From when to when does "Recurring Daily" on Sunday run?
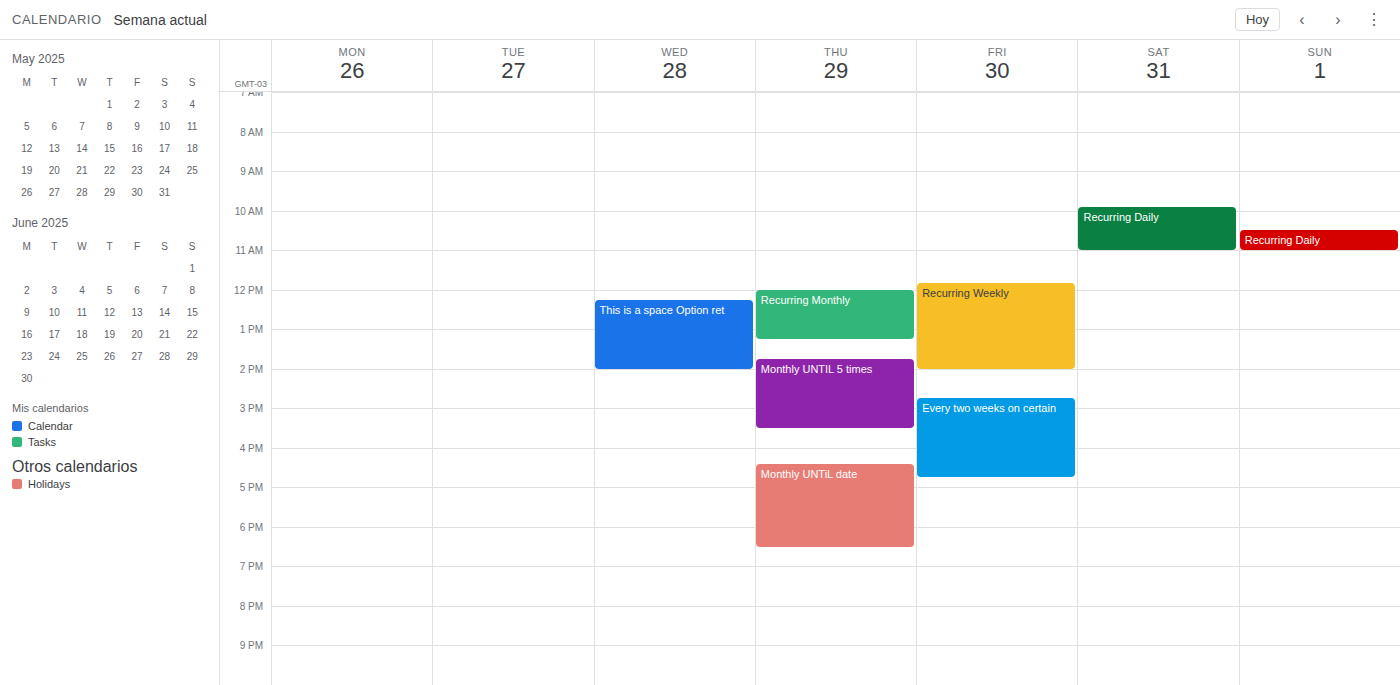
10:30 AM to 11:00 AM